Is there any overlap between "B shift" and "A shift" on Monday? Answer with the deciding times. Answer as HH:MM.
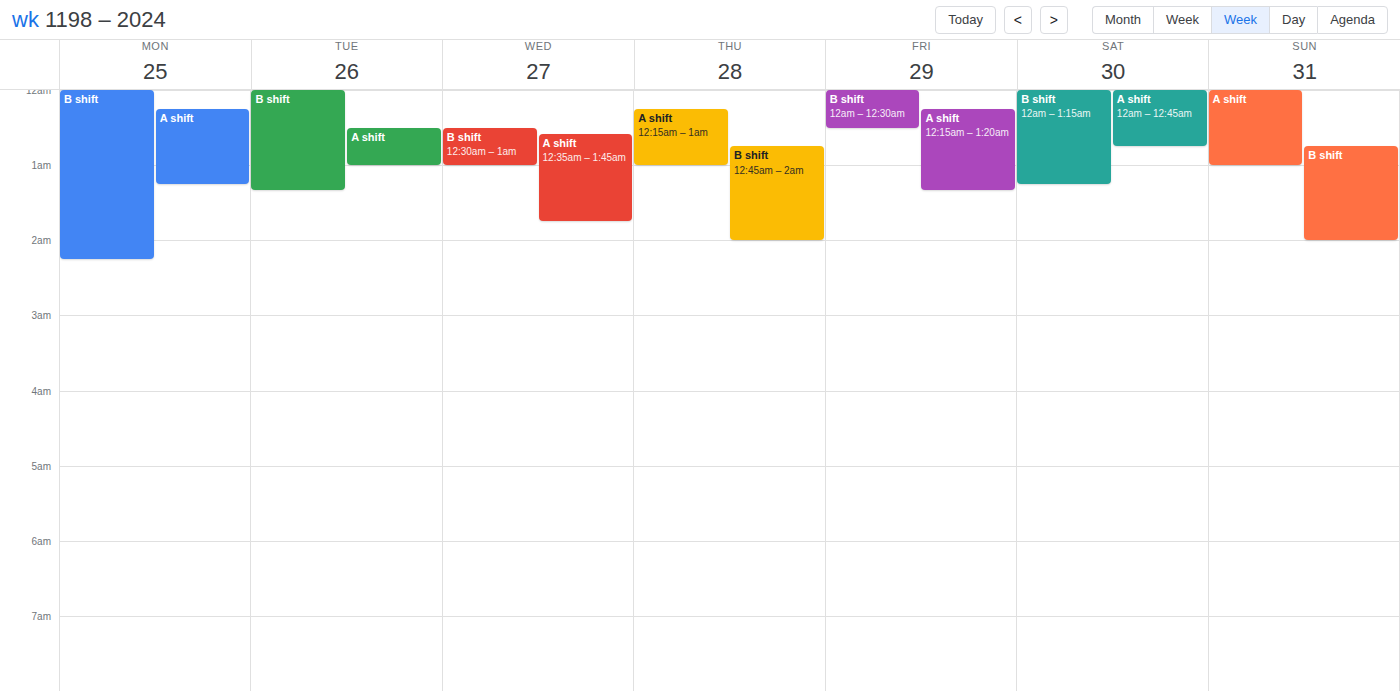
"A shift" runs 00:15 to 01:15, inside "B shift" -- they overlap.